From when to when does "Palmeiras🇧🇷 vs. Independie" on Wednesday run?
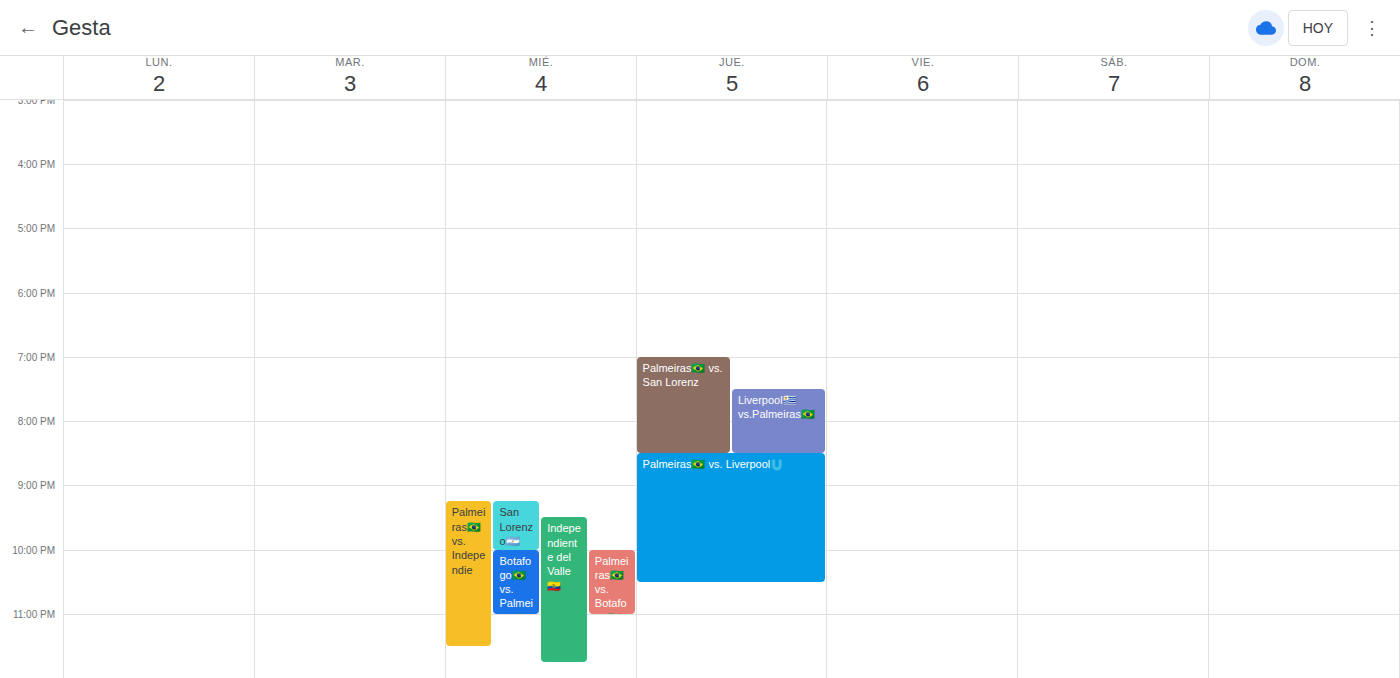
9:15 PM to 11:30 PM